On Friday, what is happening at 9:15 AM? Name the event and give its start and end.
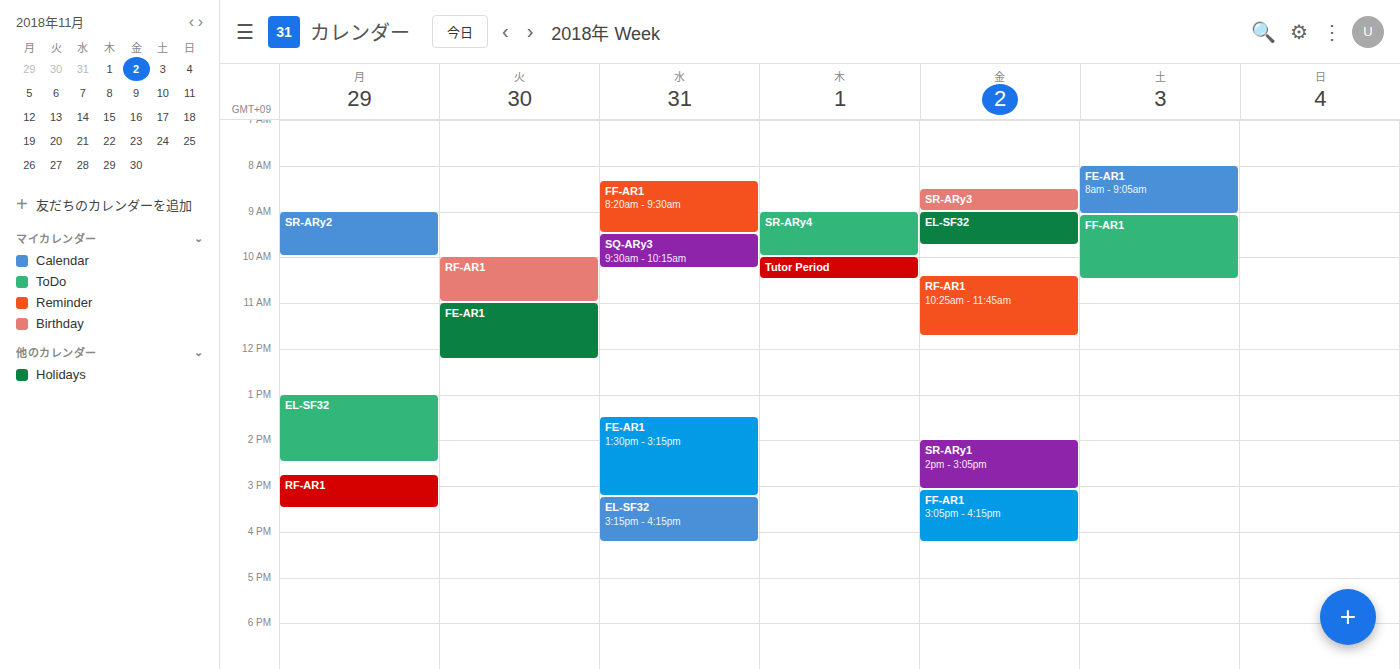
"EL-SF32", 9:00 AM to 9:45 AM